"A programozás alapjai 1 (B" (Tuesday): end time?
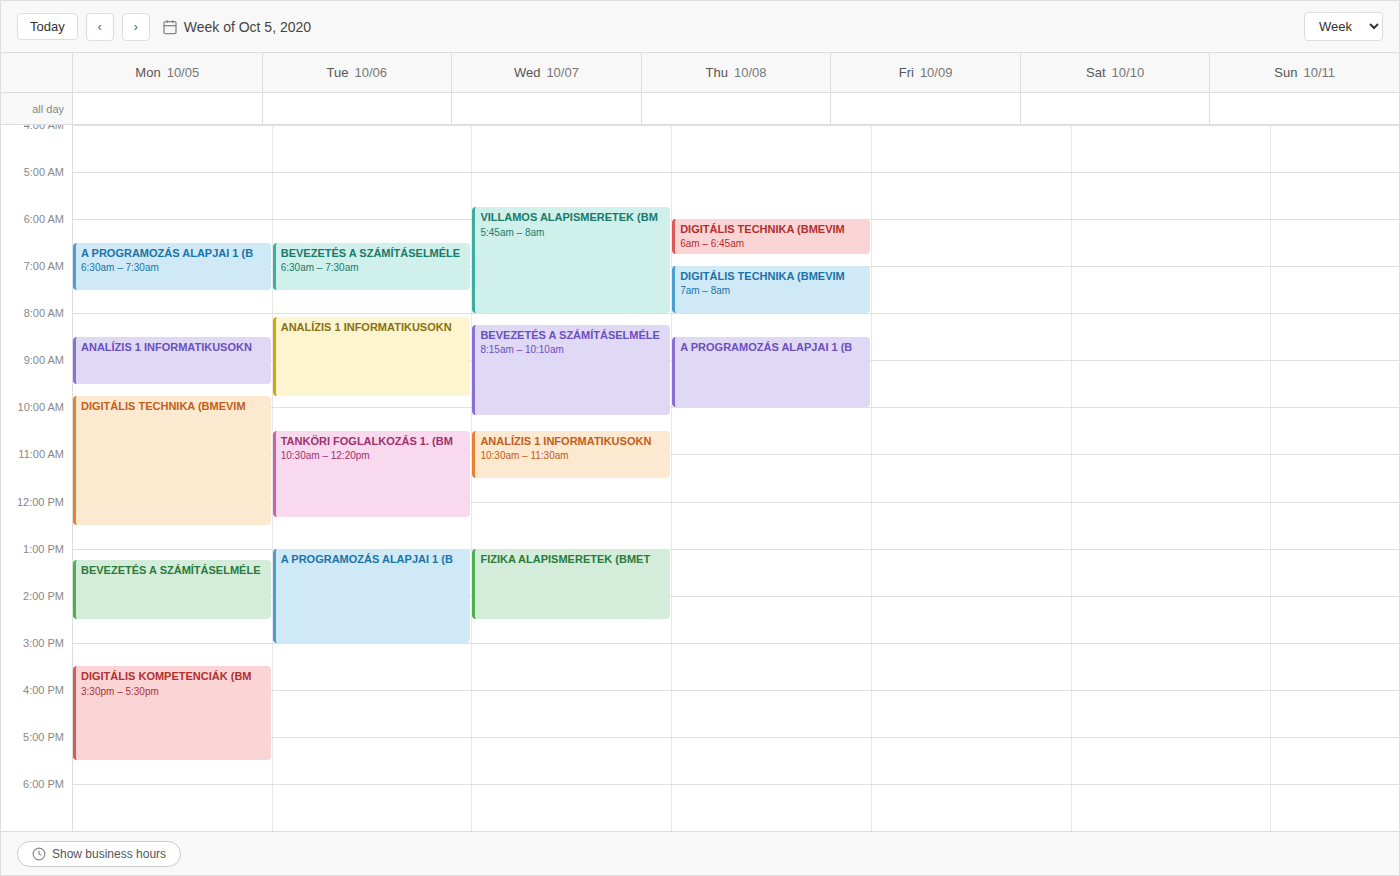
3:00 PM